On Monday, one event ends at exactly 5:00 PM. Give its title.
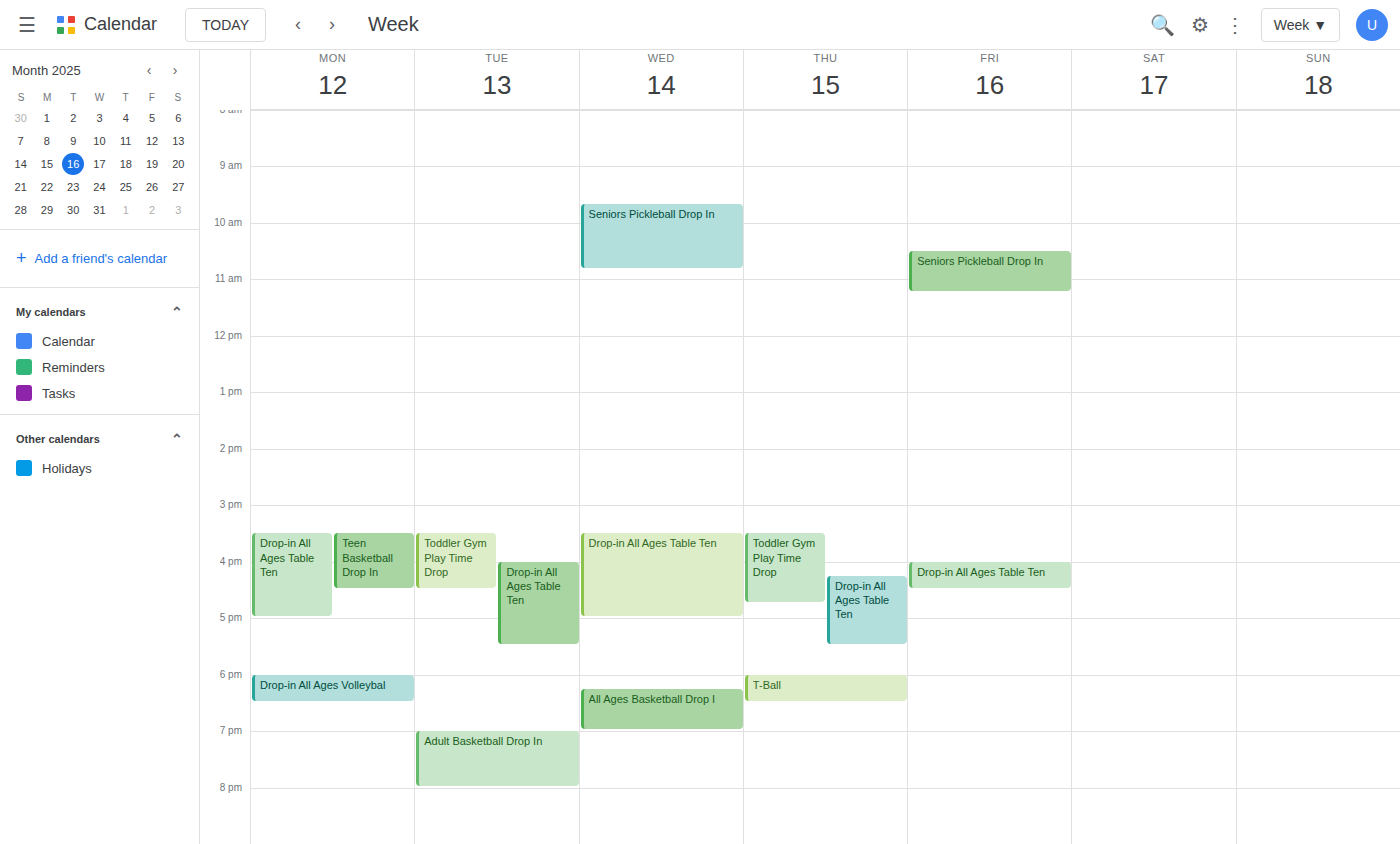
"Drop-in All Ages Table Ten"